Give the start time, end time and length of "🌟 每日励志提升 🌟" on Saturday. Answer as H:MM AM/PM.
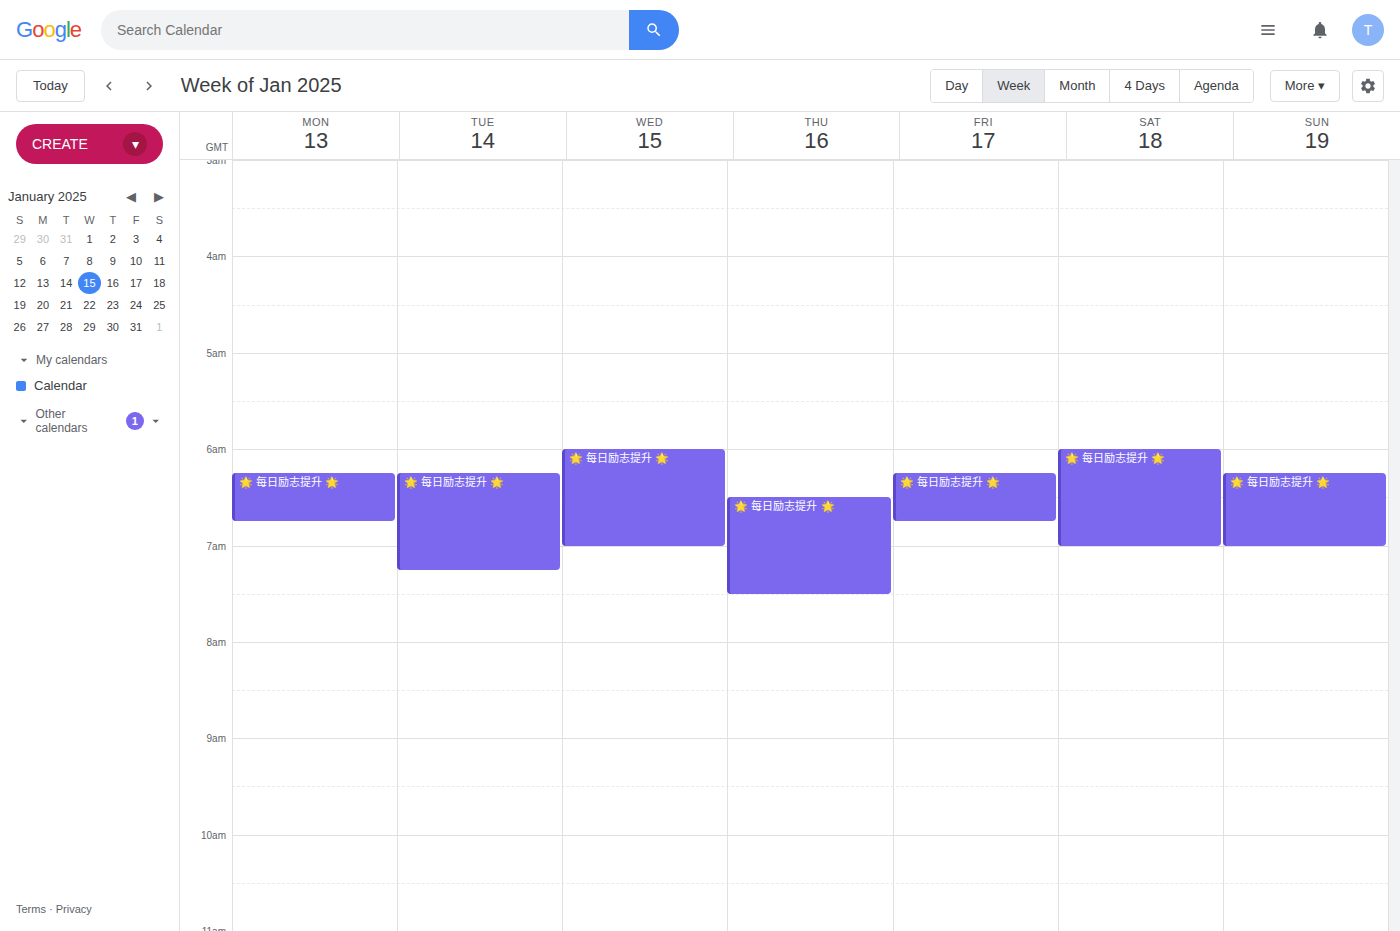
6:00 AM to 7:00 AM, 1 hour